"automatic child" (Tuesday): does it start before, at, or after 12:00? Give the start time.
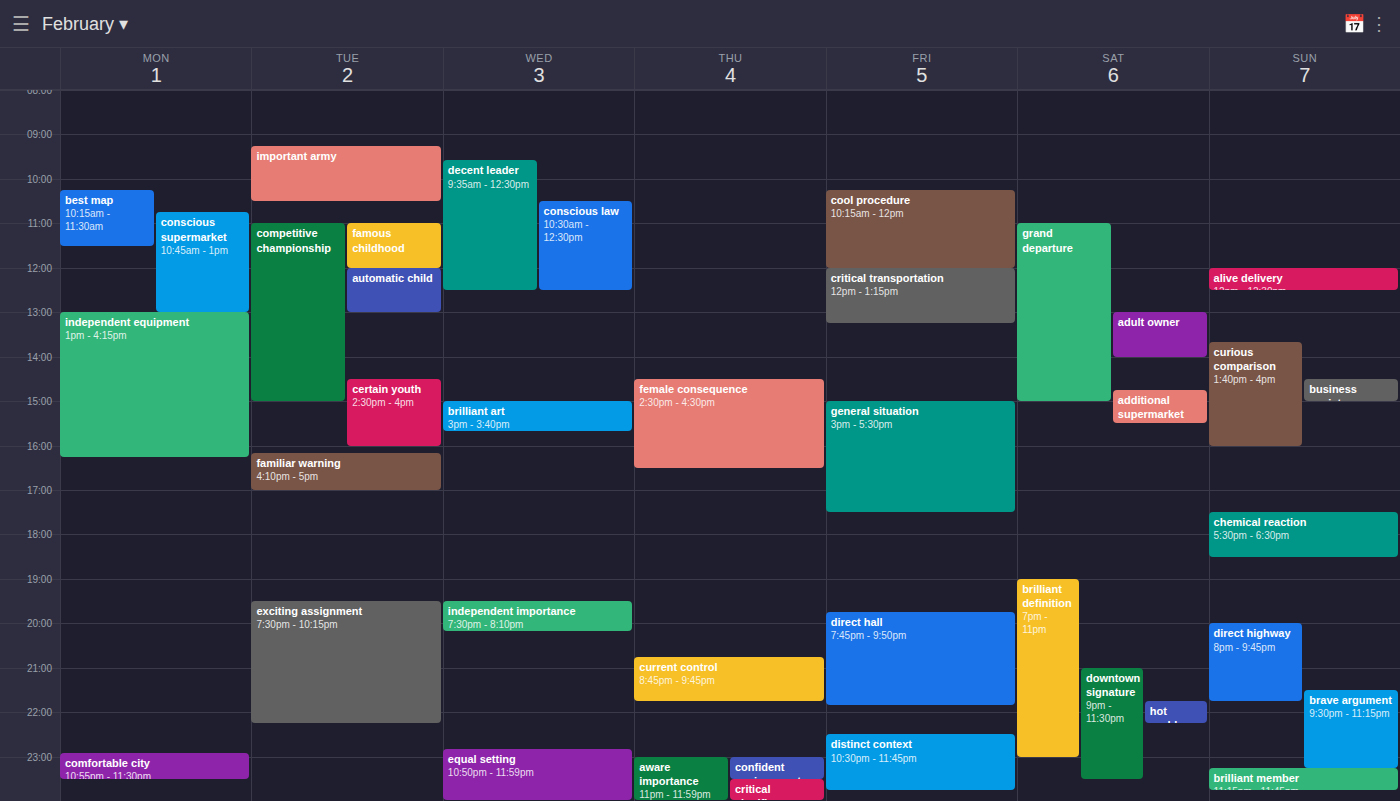
12:00 -- exactly at 12:00, on the 12:00 line.